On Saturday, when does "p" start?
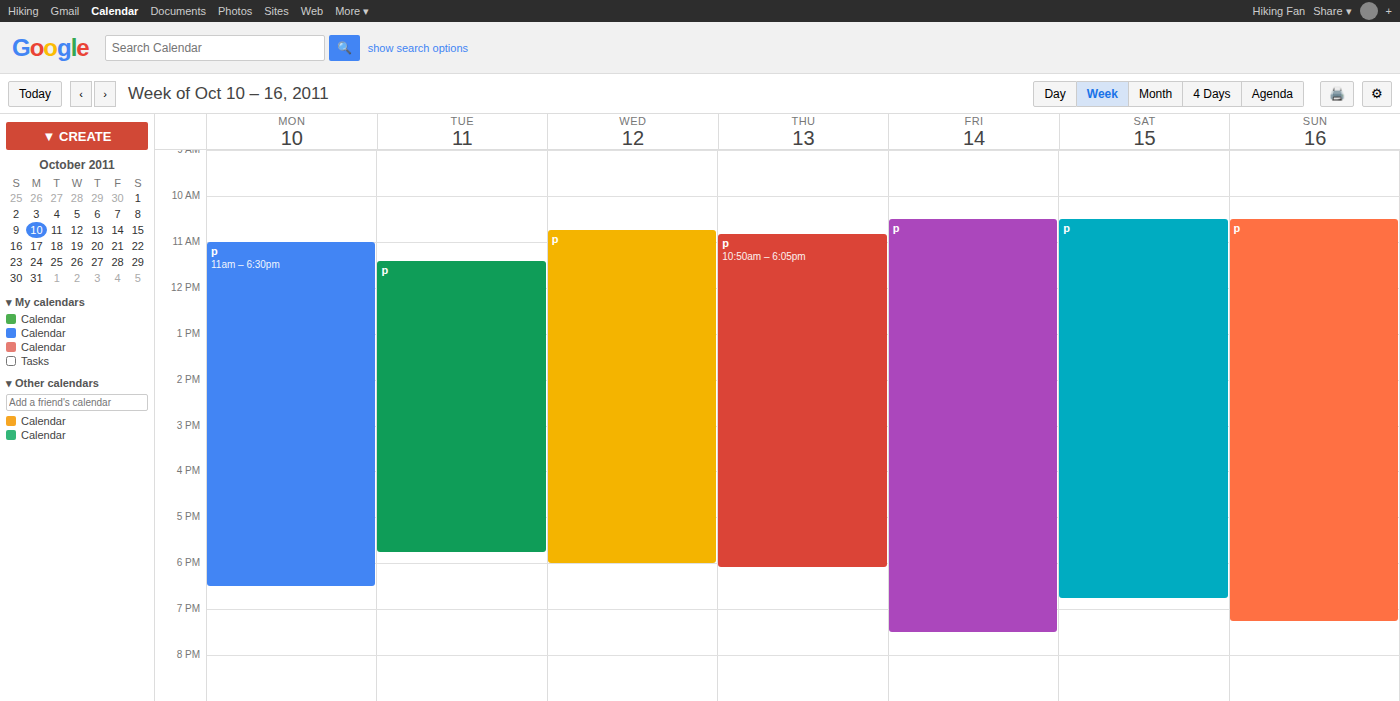
10:30